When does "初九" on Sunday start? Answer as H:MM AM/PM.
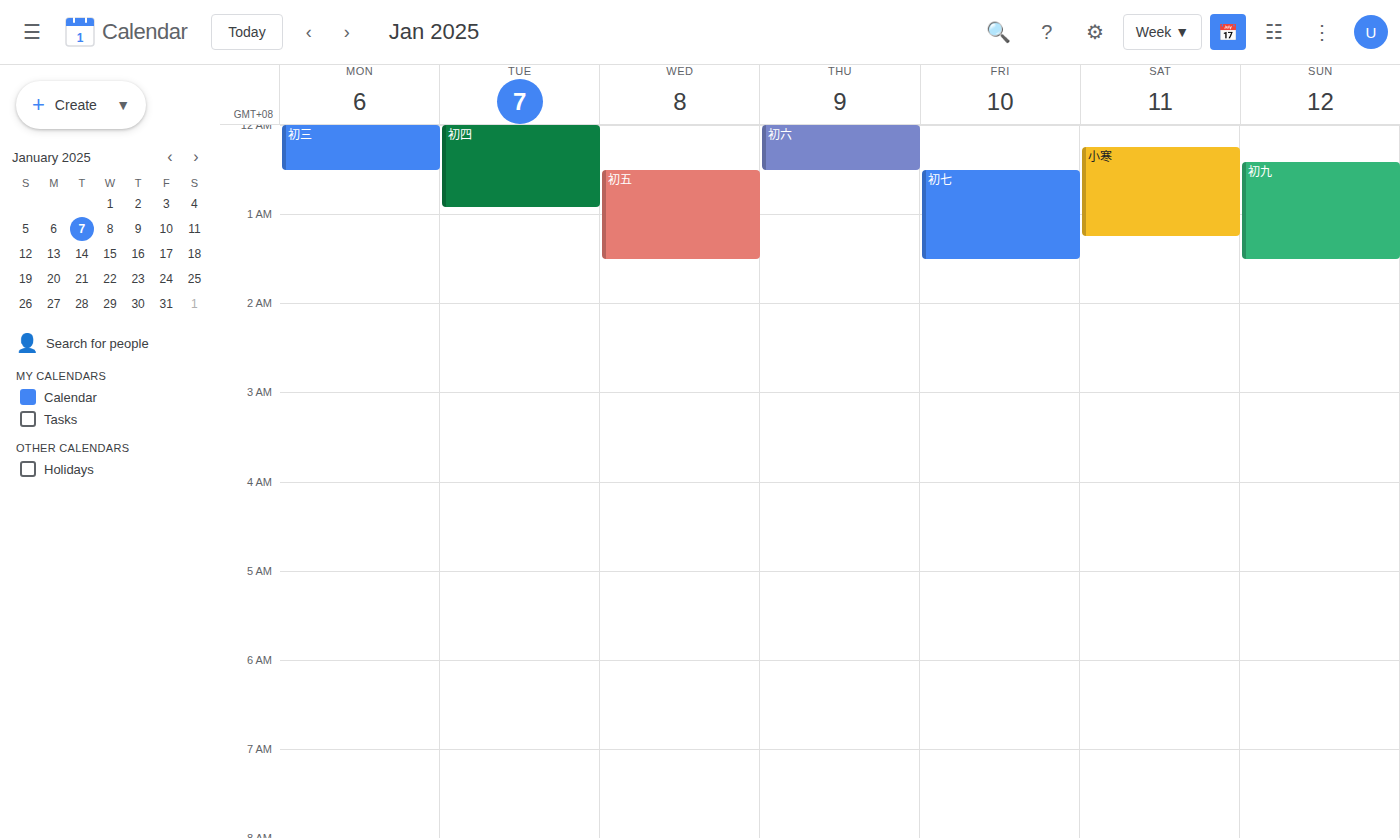
12:25 AM